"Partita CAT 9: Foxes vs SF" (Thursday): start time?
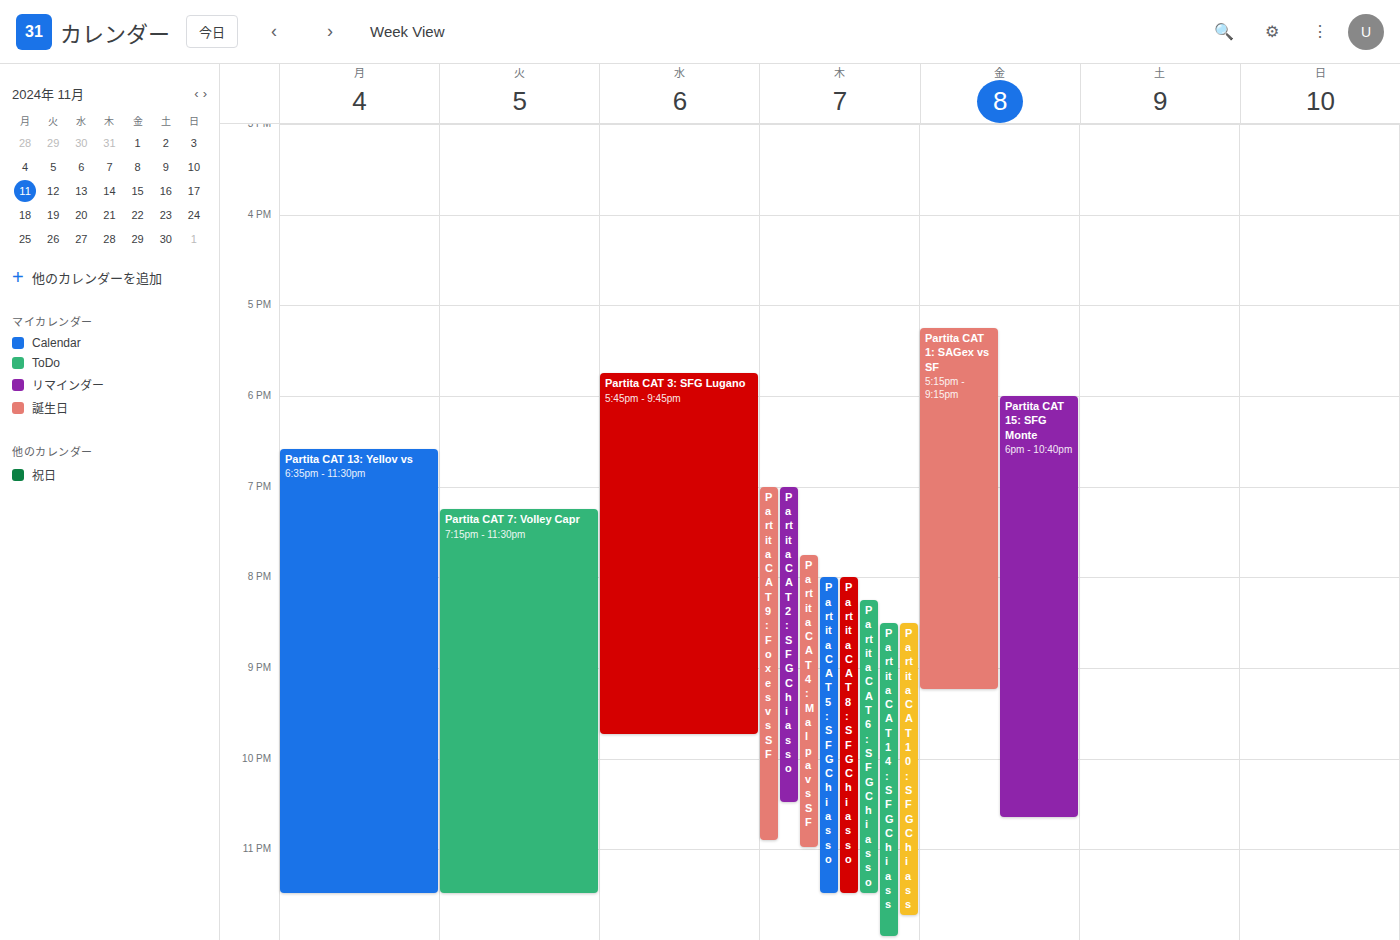
7:00 PM